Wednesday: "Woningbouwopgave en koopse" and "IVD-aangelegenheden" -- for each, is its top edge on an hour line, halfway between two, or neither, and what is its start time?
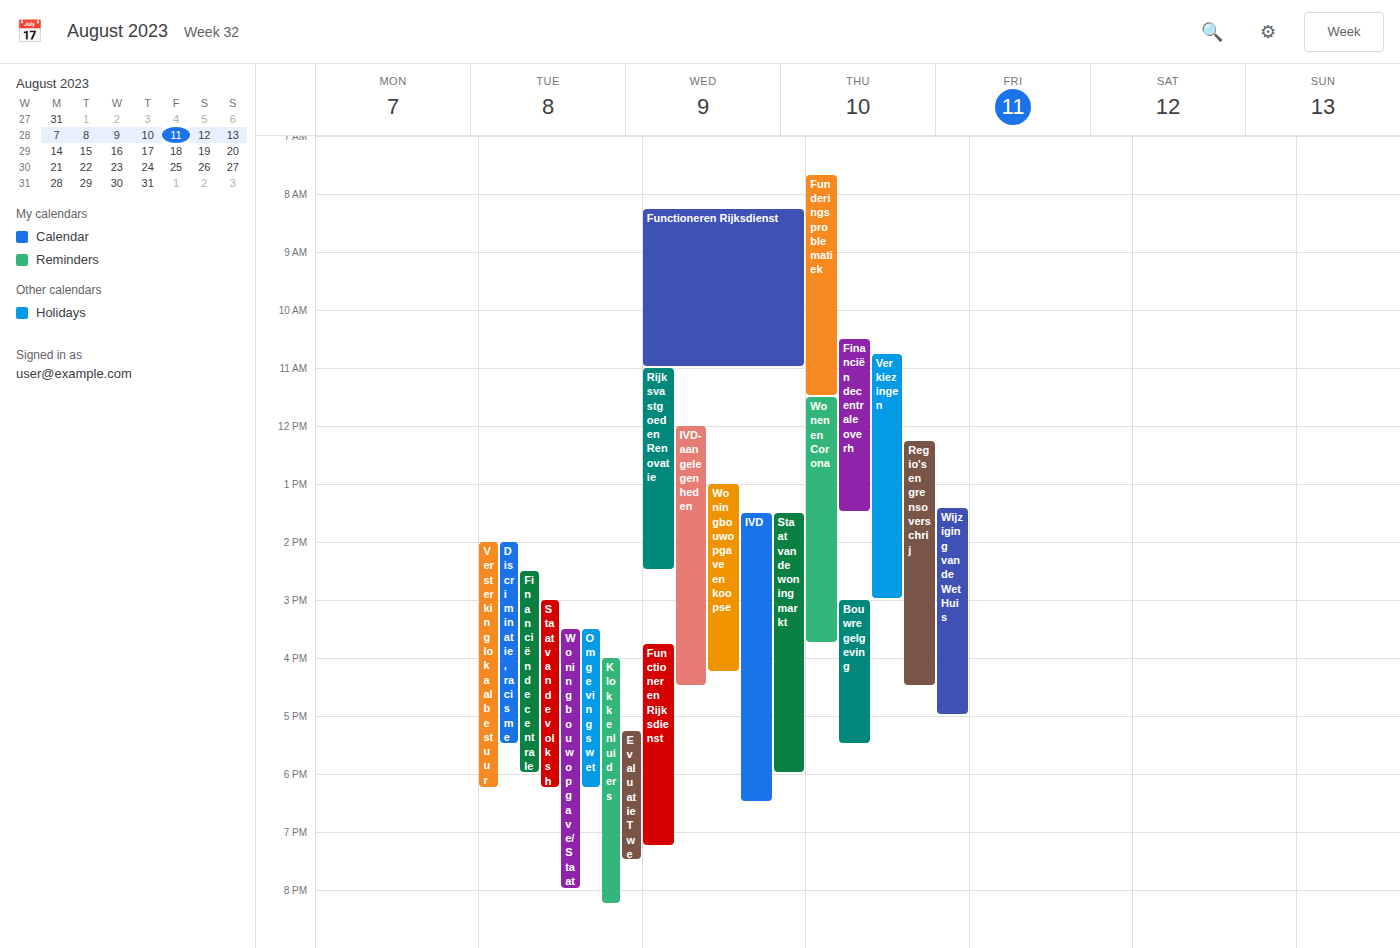
"Woningbouwopgave en koopse": 1:00 PM, exactly on the 1 PM line. "IVD-aangelegenheden": 12:00 PM, exactly on the 12 PM line.